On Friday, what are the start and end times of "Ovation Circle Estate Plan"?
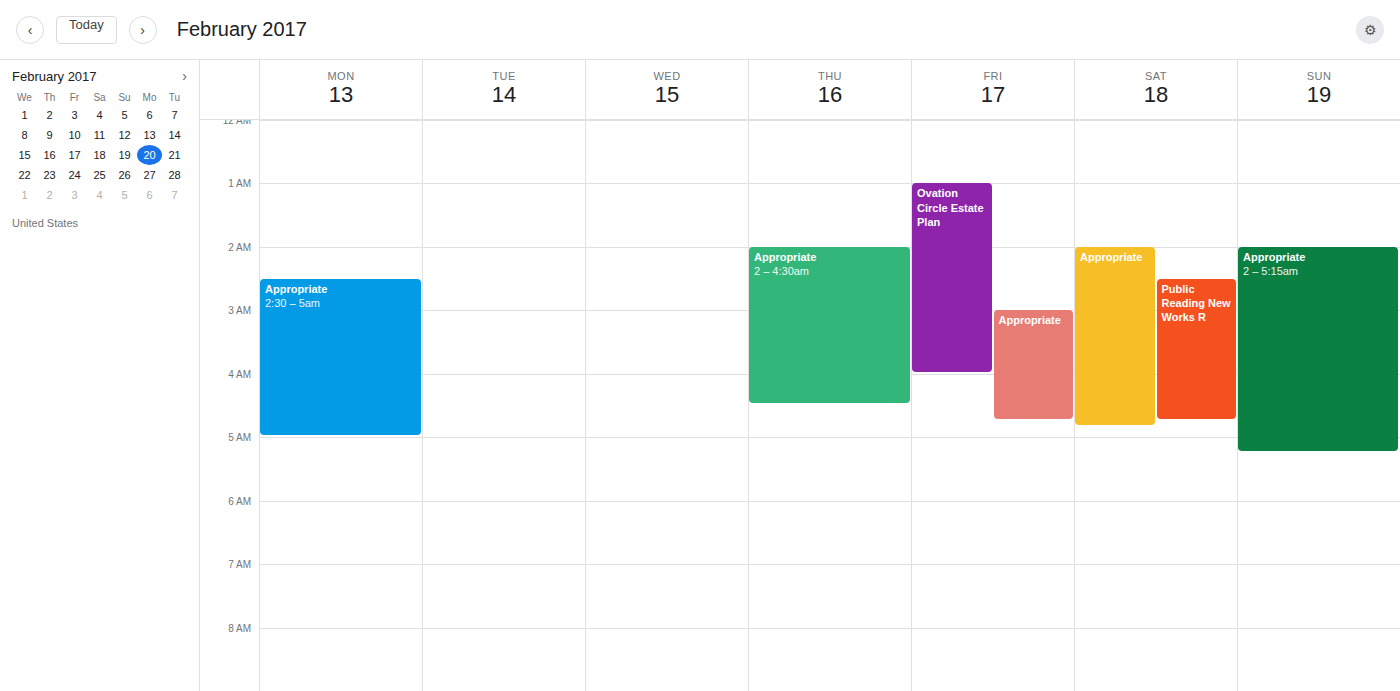
1:00 AM to 4:00 AM